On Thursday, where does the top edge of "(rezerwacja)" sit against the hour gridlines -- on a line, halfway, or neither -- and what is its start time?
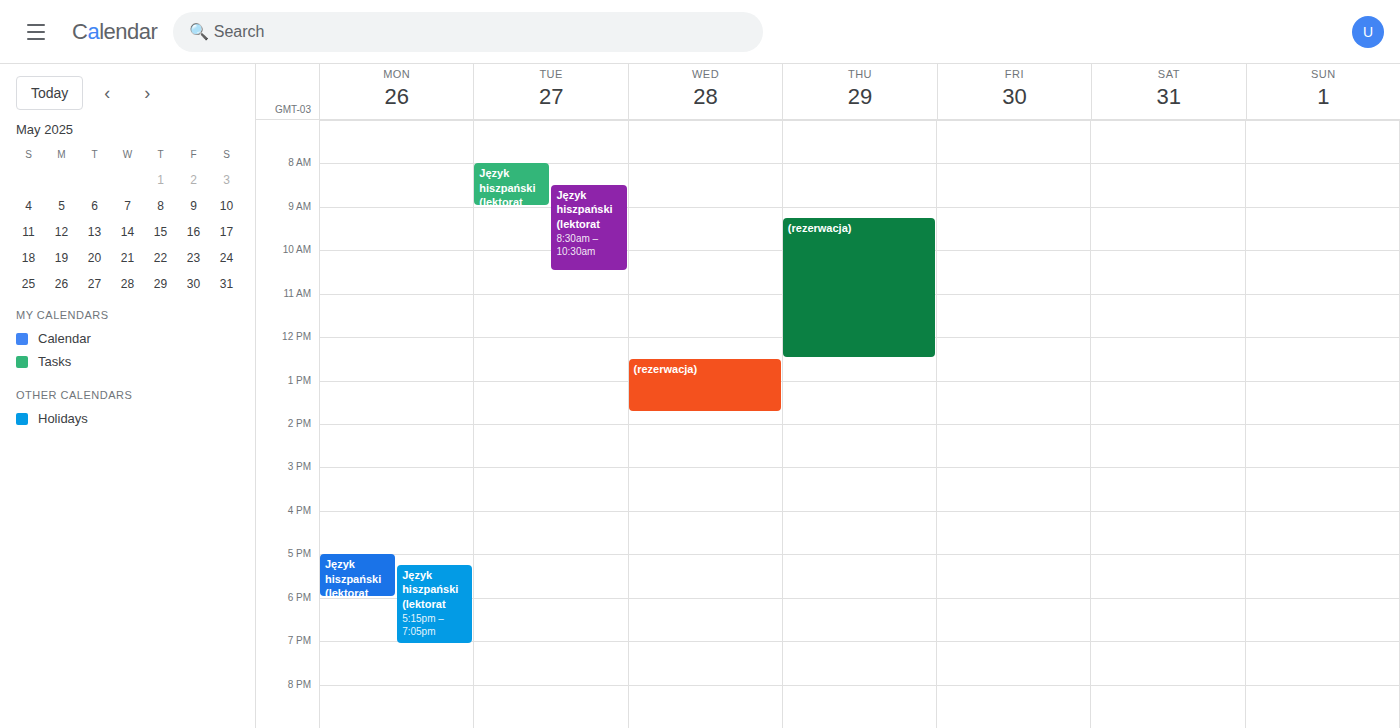
9:15 AM -- neither: a quarter of the way from the 9 AM line to the 10 AM line.